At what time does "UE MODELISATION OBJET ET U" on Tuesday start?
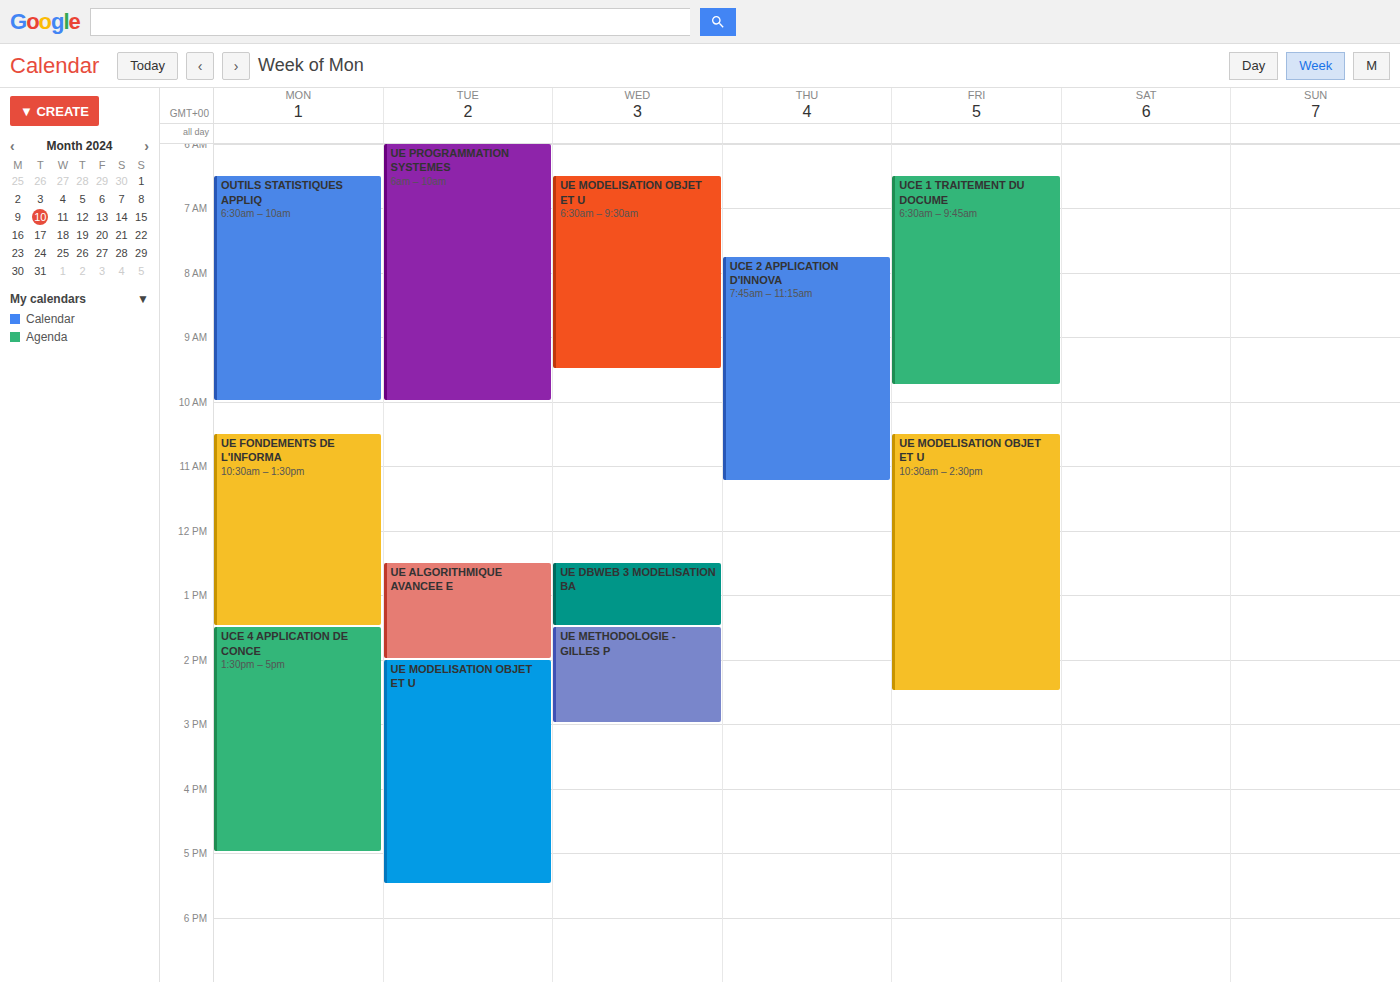
2:00 PM